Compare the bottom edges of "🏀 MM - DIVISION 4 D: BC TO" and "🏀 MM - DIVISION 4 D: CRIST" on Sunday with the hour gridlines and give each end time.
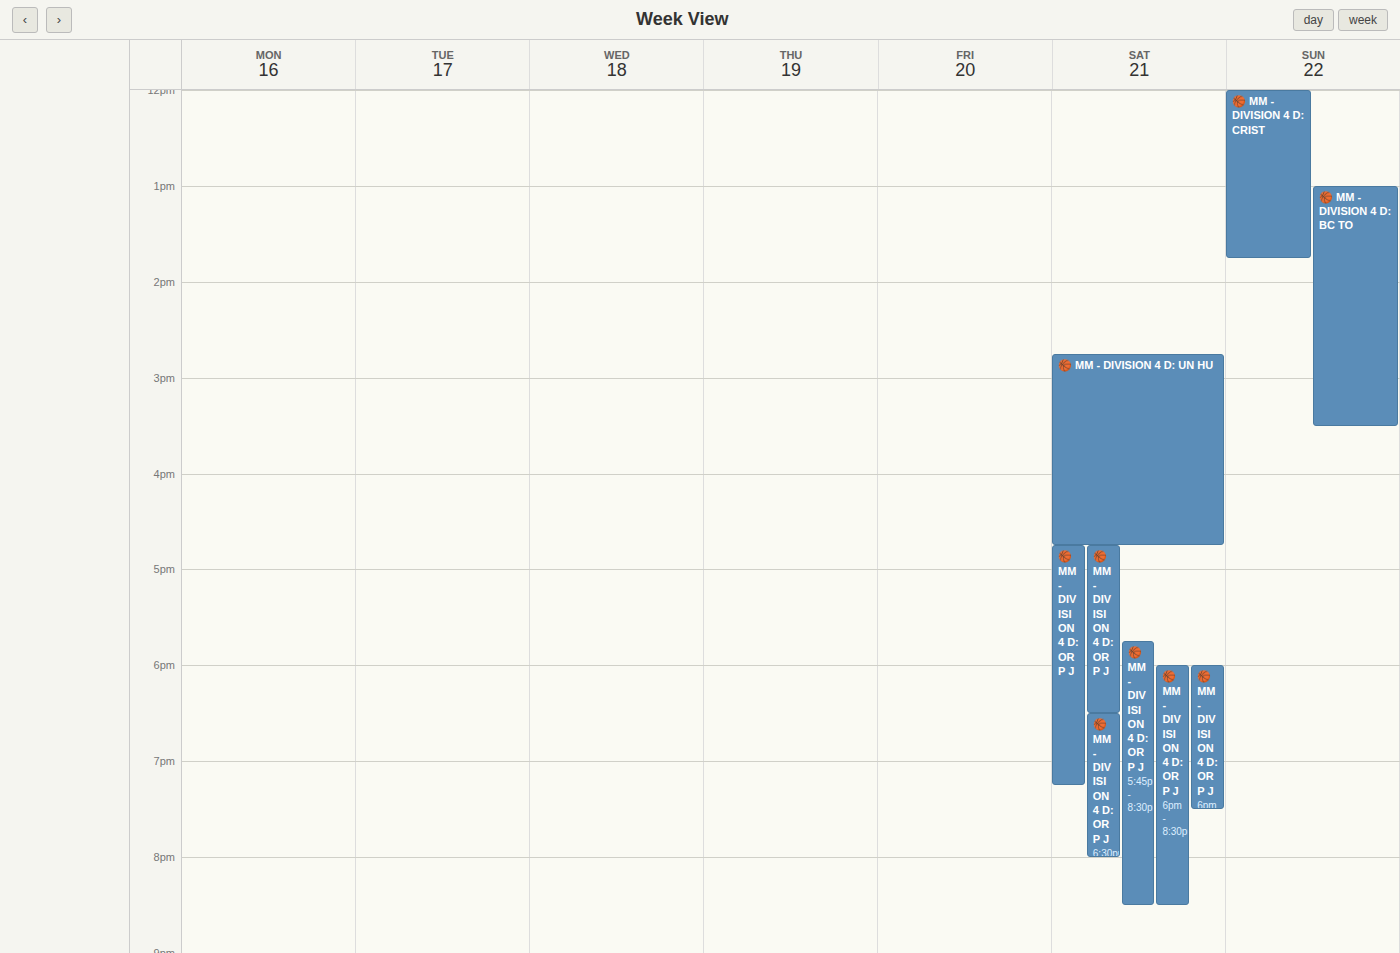
"🏀 MM - DIVISION 4 D: BC TO": 3:30 PM, halfway between the 3 PM and 4 PM lines. "🏀 MM - DIVISION 4 D: CRIST": 1:45 PM, neither: three quarters of the way from the 1 PM line to the 2 PM line.